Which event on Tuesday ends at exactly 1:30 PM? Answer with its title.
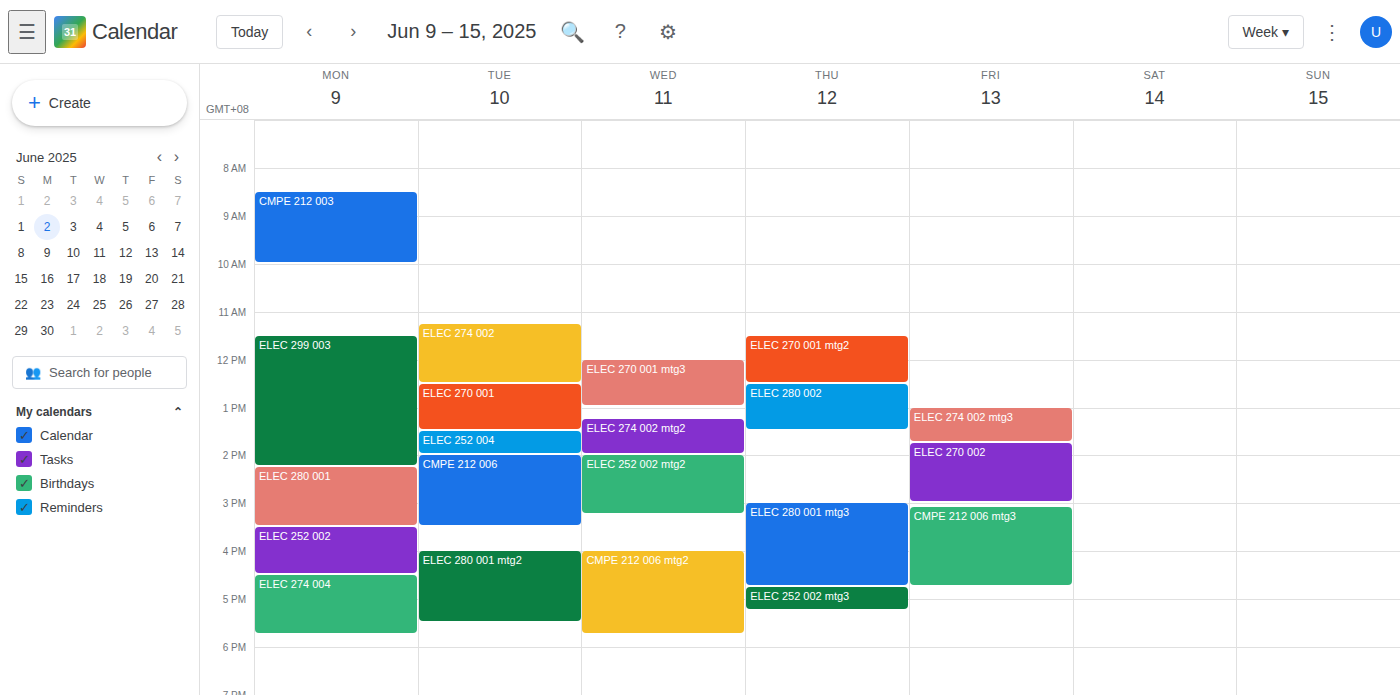
"ELEC 270 001"